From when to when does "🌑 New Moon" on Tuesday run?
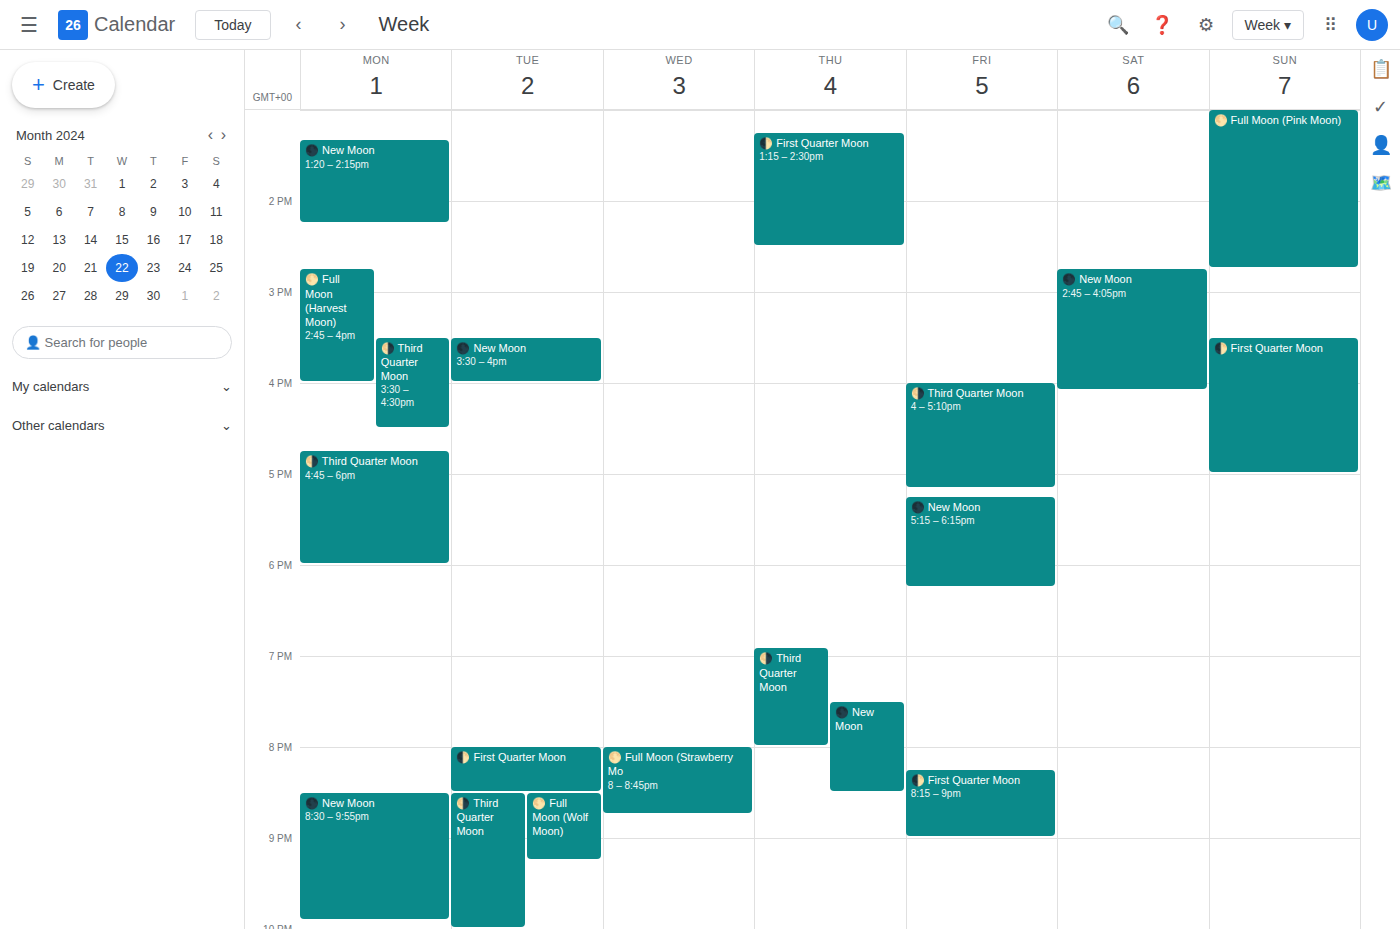
3:30 PM to 4:00 PM